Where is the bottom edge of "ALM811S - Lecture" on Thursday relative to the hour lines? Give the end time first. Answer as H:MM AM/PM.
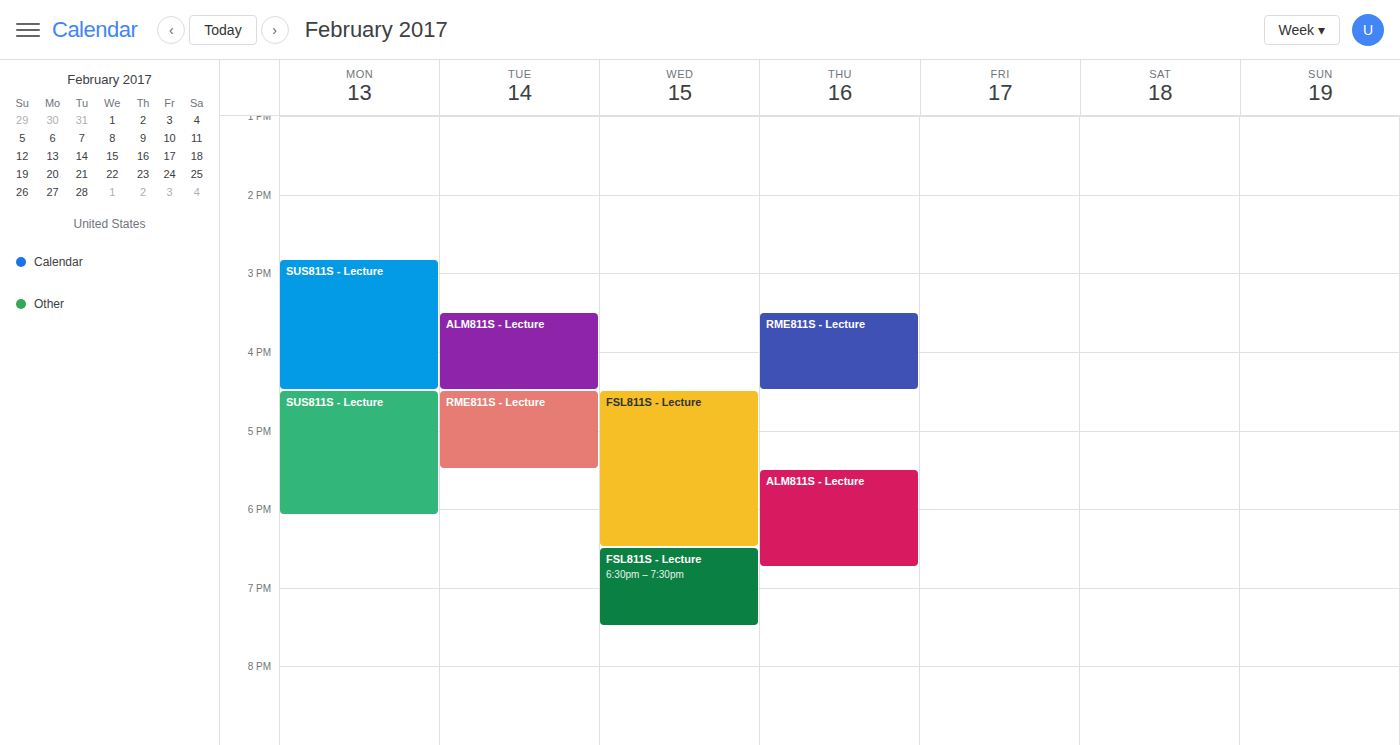
6:45 PM -- neither: three quarters of the way from the 6 PM line to the 7 PM line.